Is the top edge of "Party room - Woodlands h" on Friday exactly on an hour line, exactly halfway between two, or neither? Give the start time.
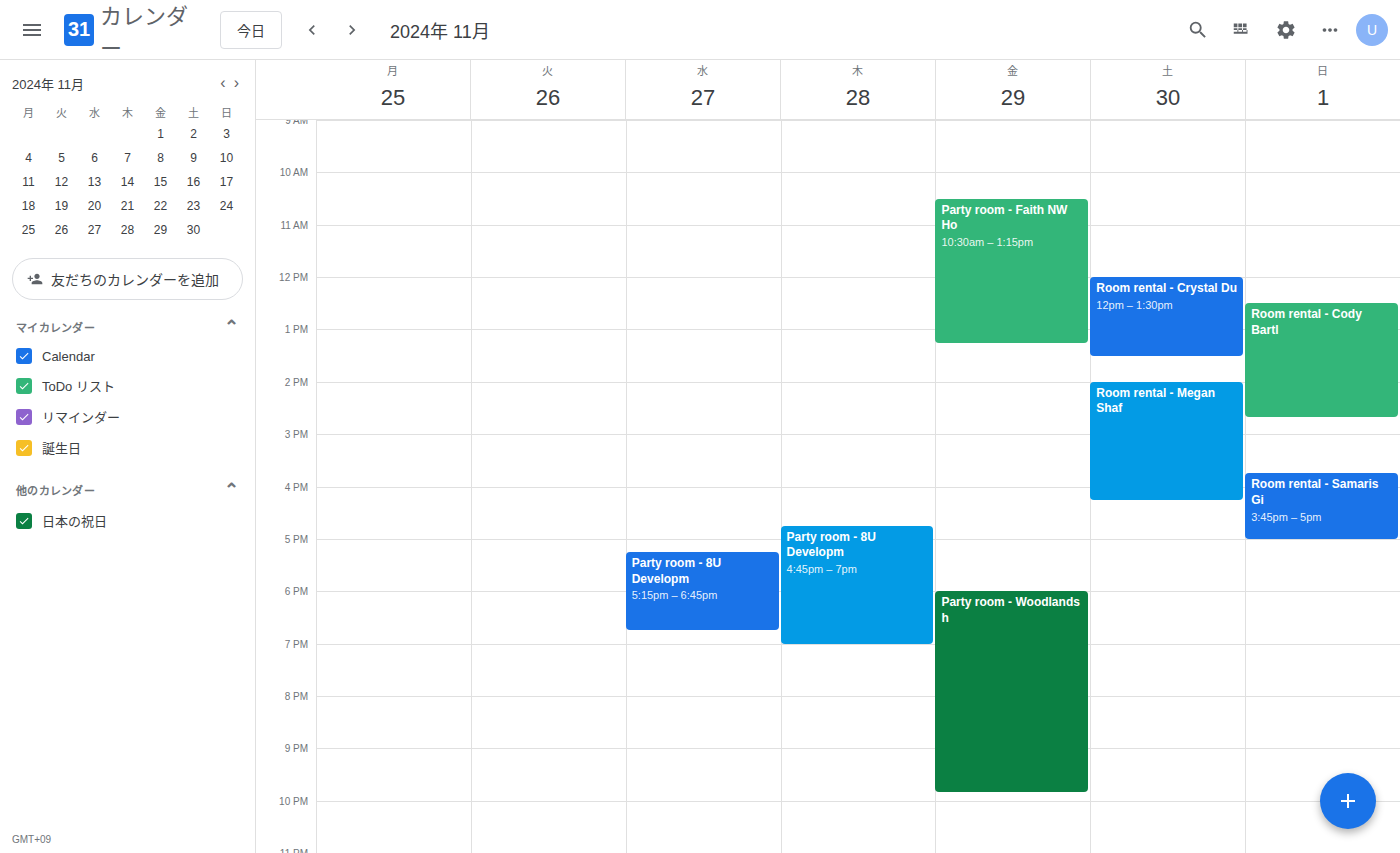
18:00 -- exactly on the 18:00 line.